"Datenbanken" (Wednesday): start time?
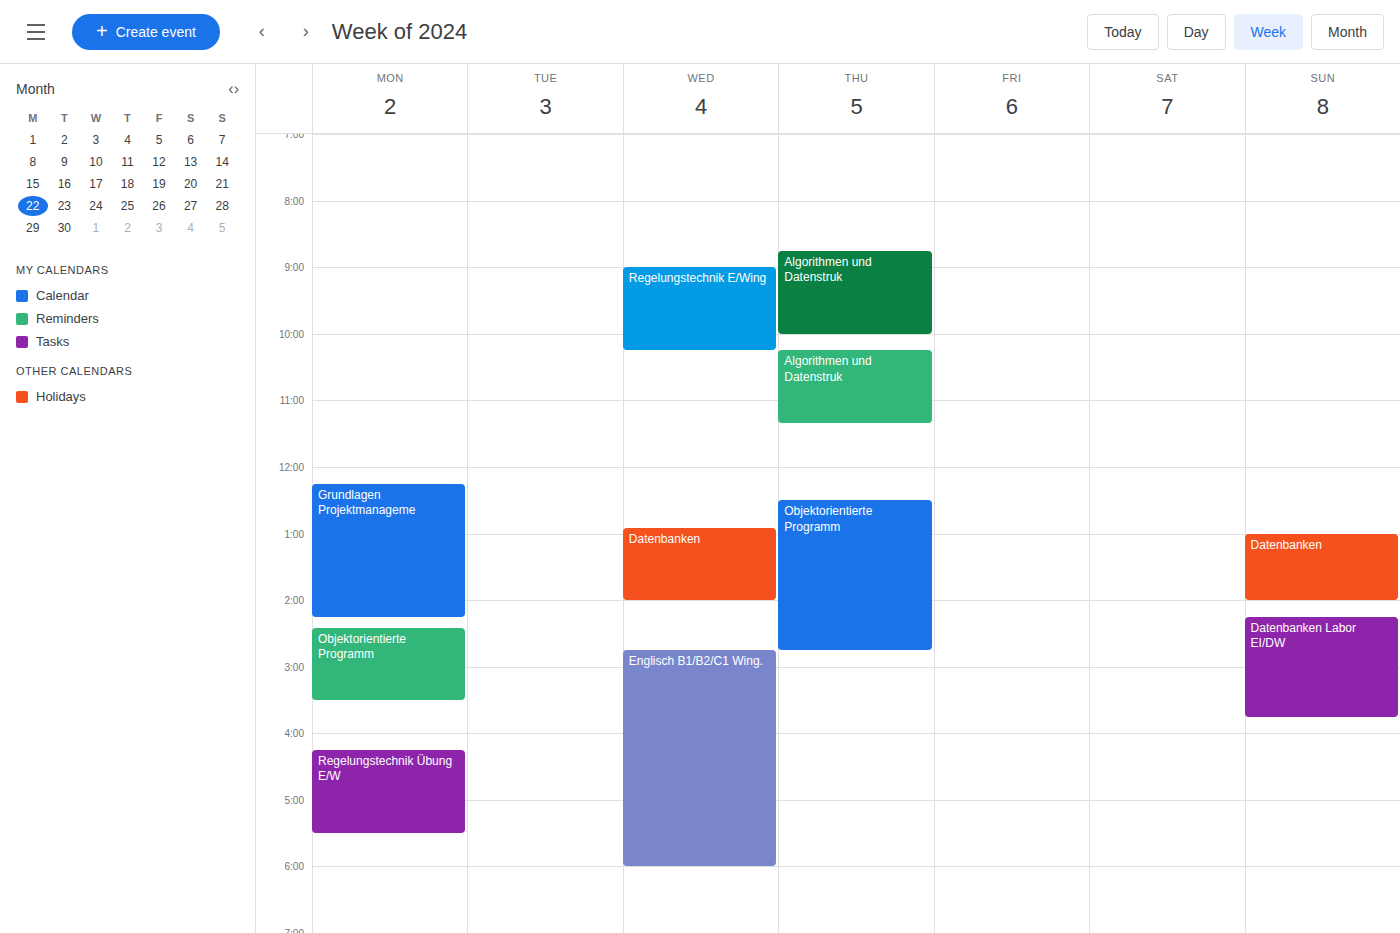
12:55 PM